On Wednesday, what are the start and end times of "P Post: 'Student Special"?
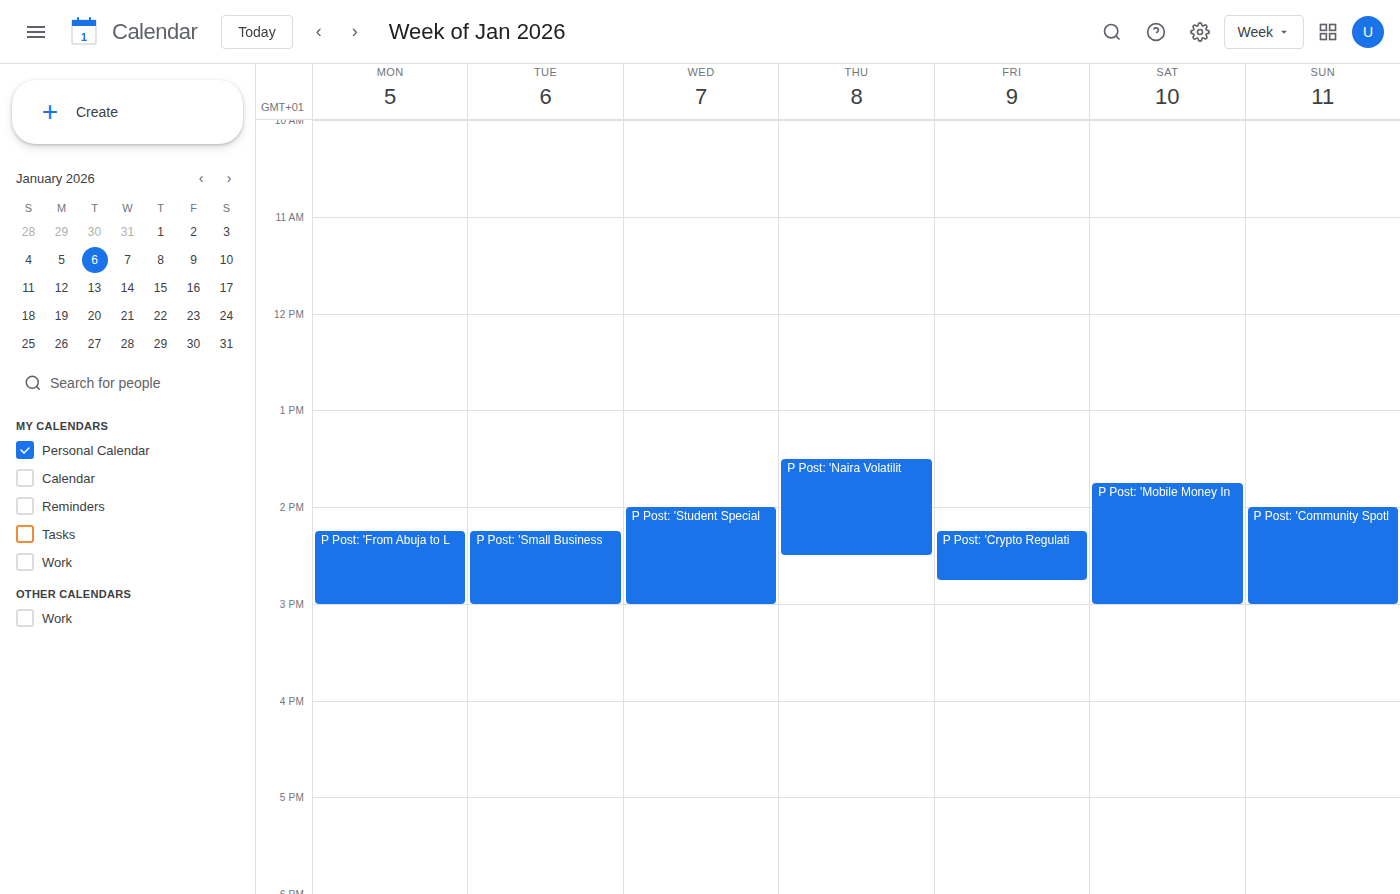
2:00 PM to 3:00 PM